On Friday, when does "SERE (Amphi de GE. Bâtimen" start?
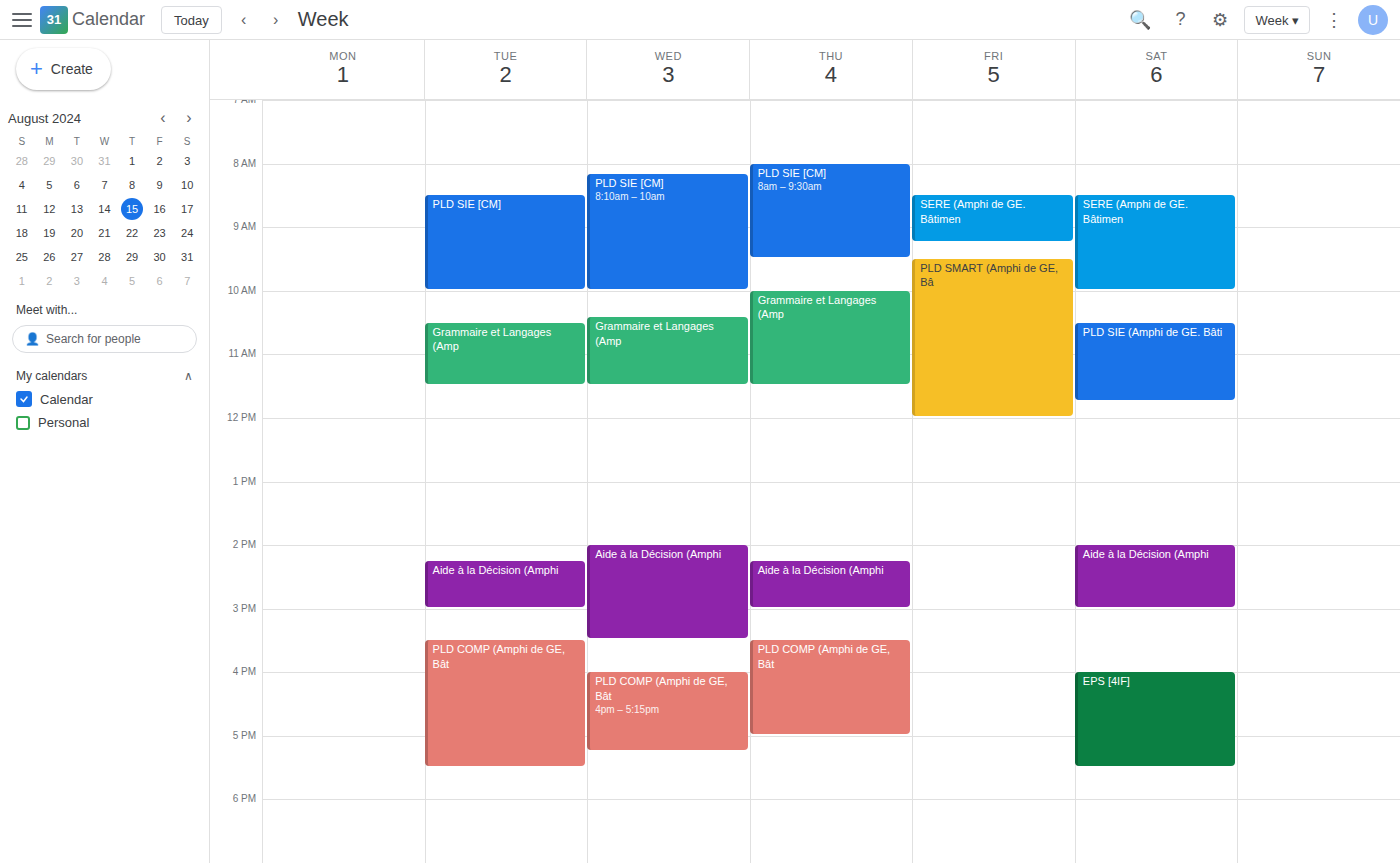
08:30